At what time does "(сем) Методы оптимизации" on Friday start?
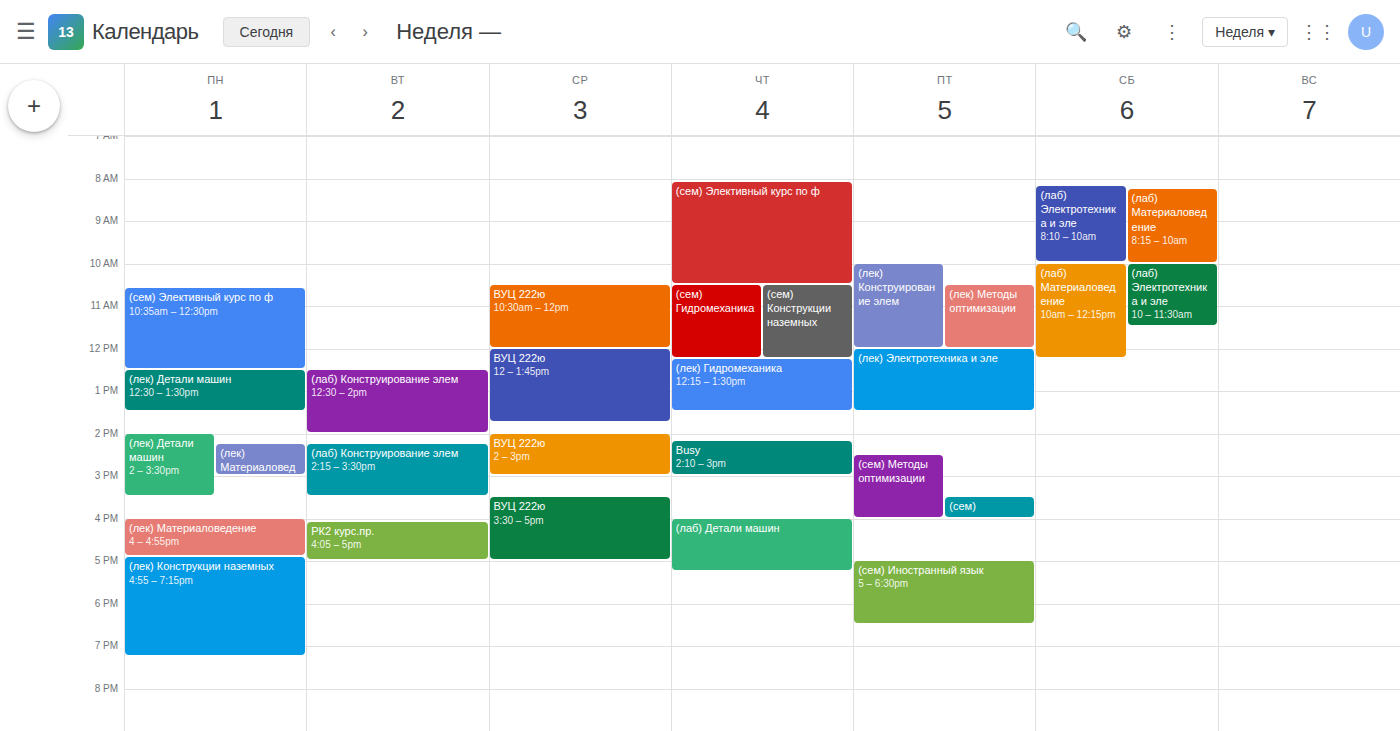
2:30 PM